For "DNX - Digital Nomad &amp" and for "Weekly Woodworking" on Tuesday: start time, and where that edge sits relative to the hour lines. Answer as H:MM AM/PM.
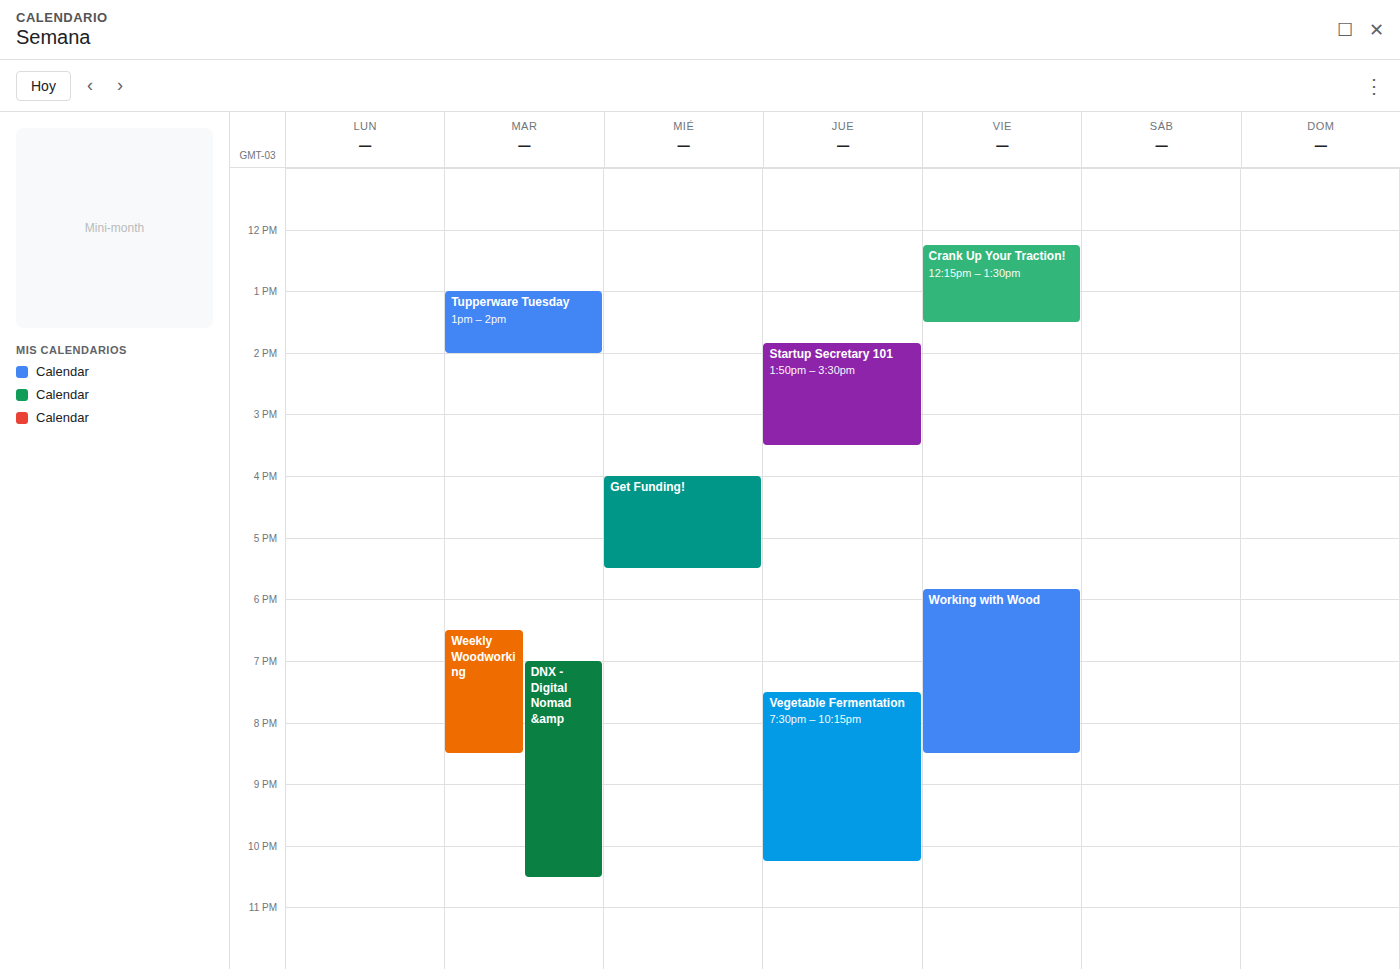
"DNX - Digital Nomad &amp": 7:00 PM, exactly on the 7 PM line. "Weekly Woodworking": 6:30 PM, halfway between the 6 PM and 7 PM lines.